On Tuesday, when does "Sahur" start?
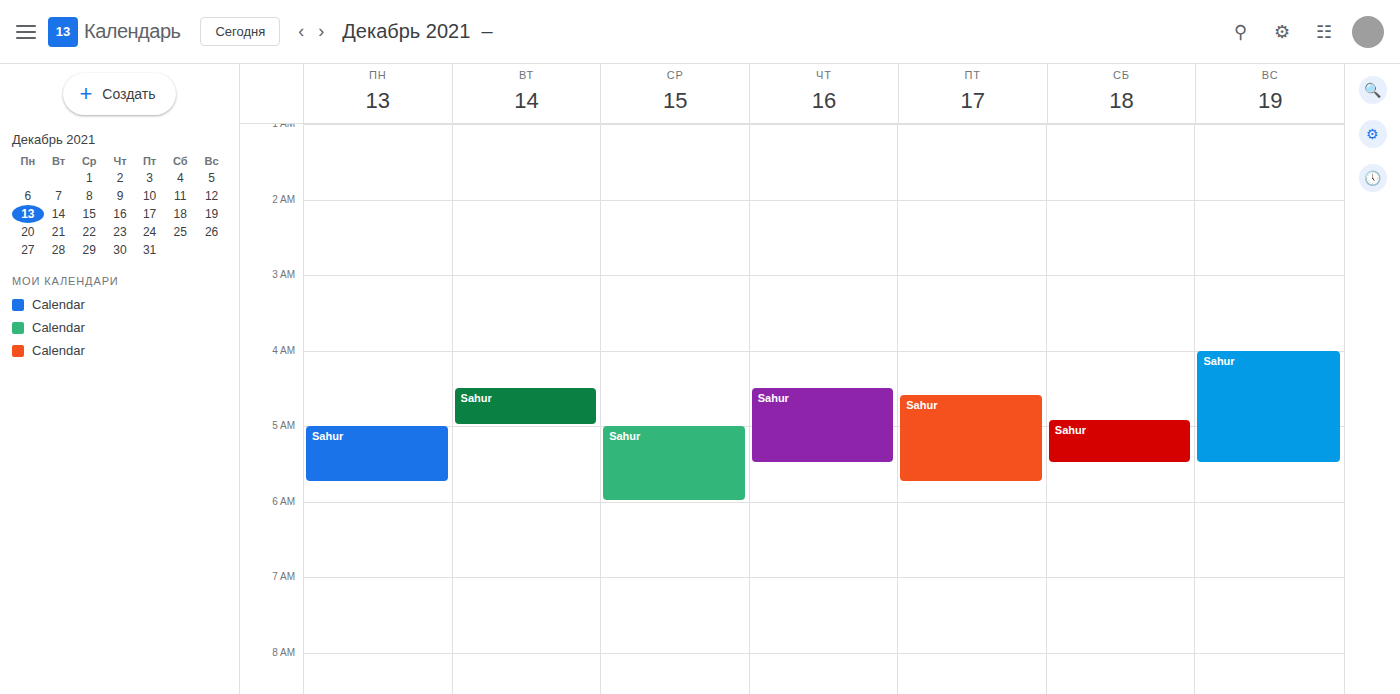
4:30 AM